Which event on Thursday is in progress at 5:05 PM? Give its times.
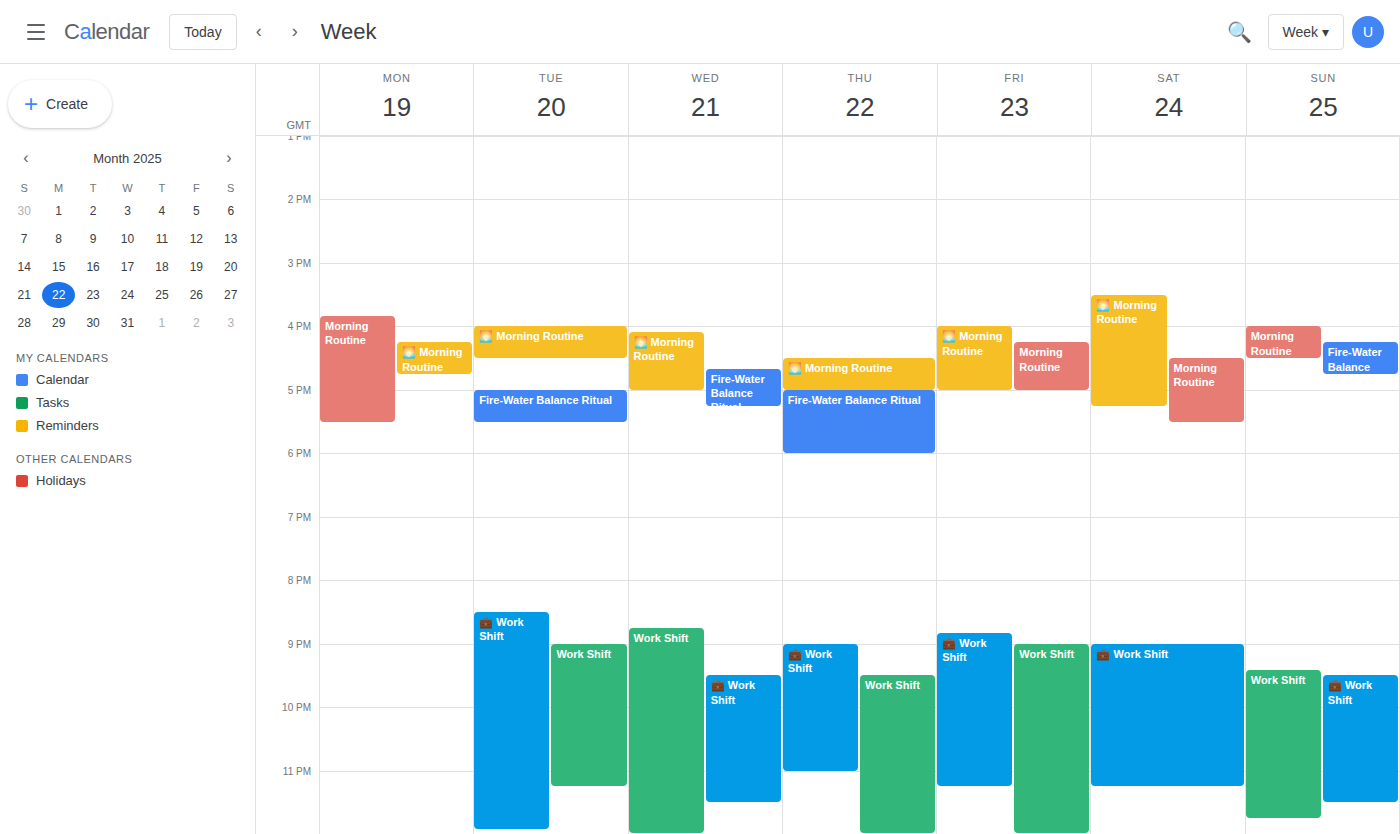
"Fire-Water Balance Ritual", 5:00 PM to 6:00 PM